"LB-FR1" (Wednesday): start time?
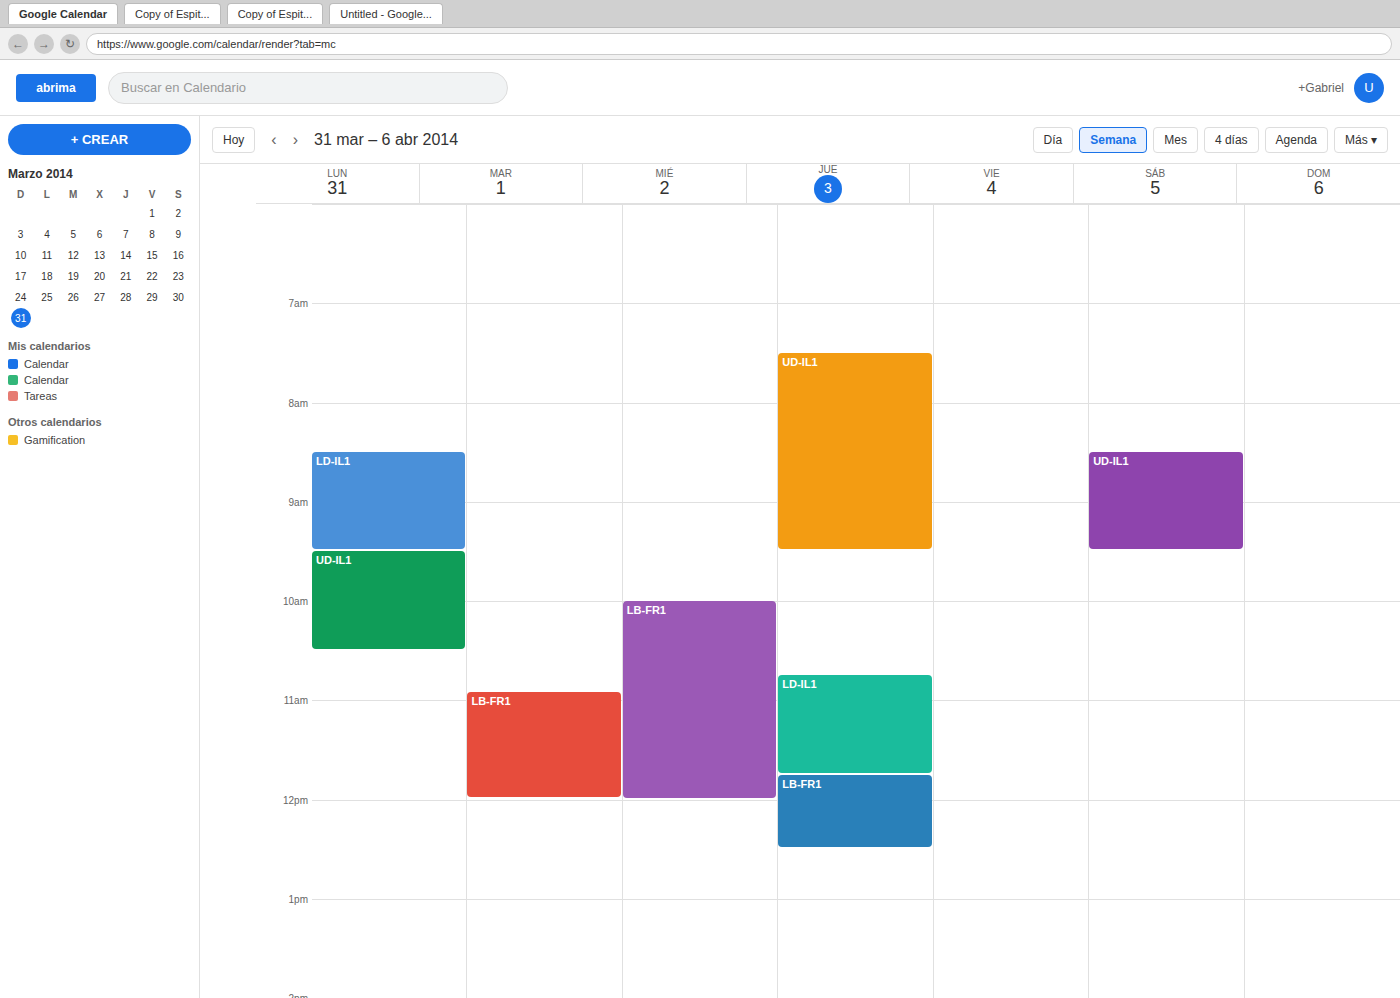
10:00 AM